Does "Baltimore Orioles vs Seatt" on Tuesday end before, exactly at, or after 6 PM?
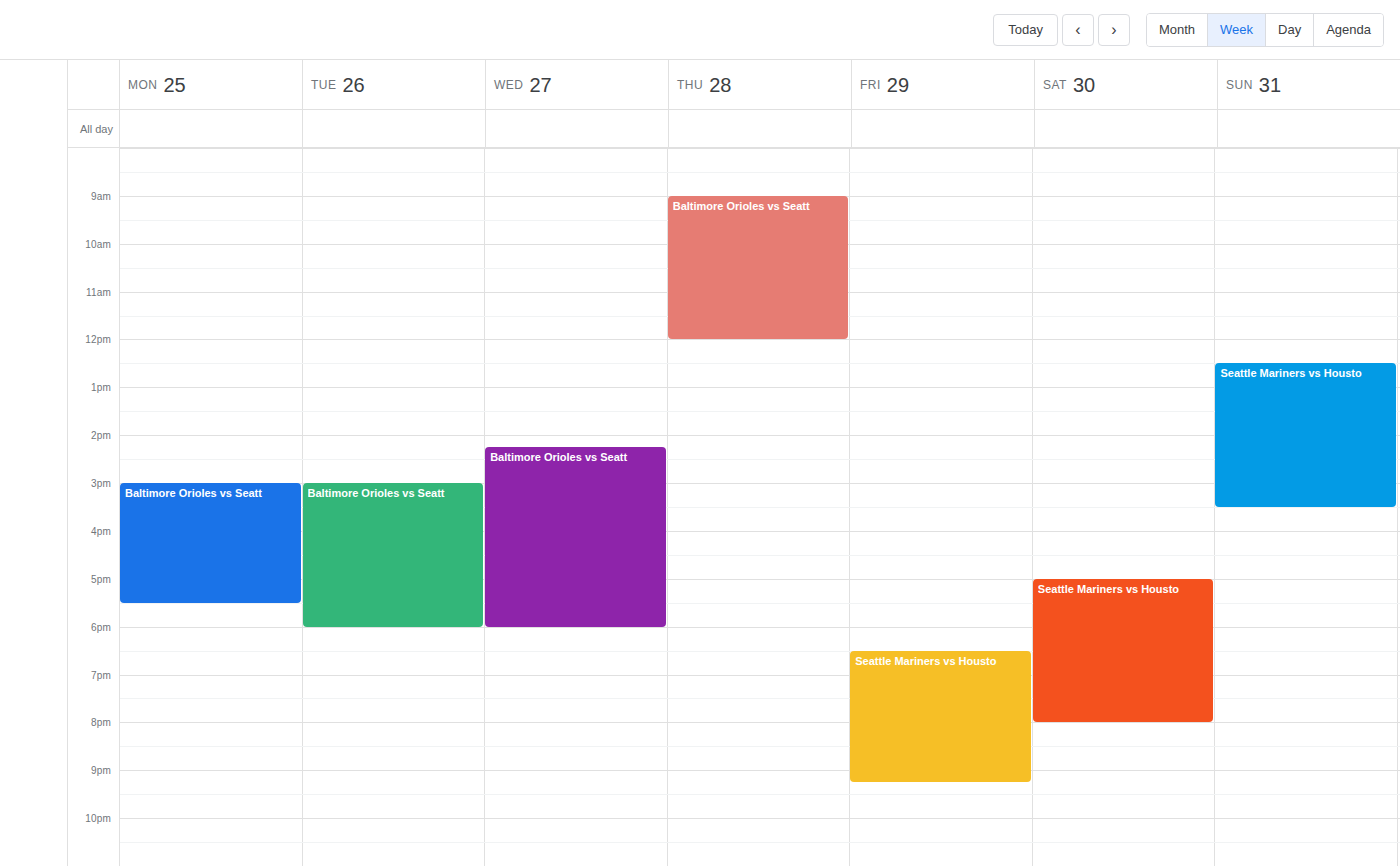
6:00 PM -- exactly at 6 PM, on the 6 PM line.